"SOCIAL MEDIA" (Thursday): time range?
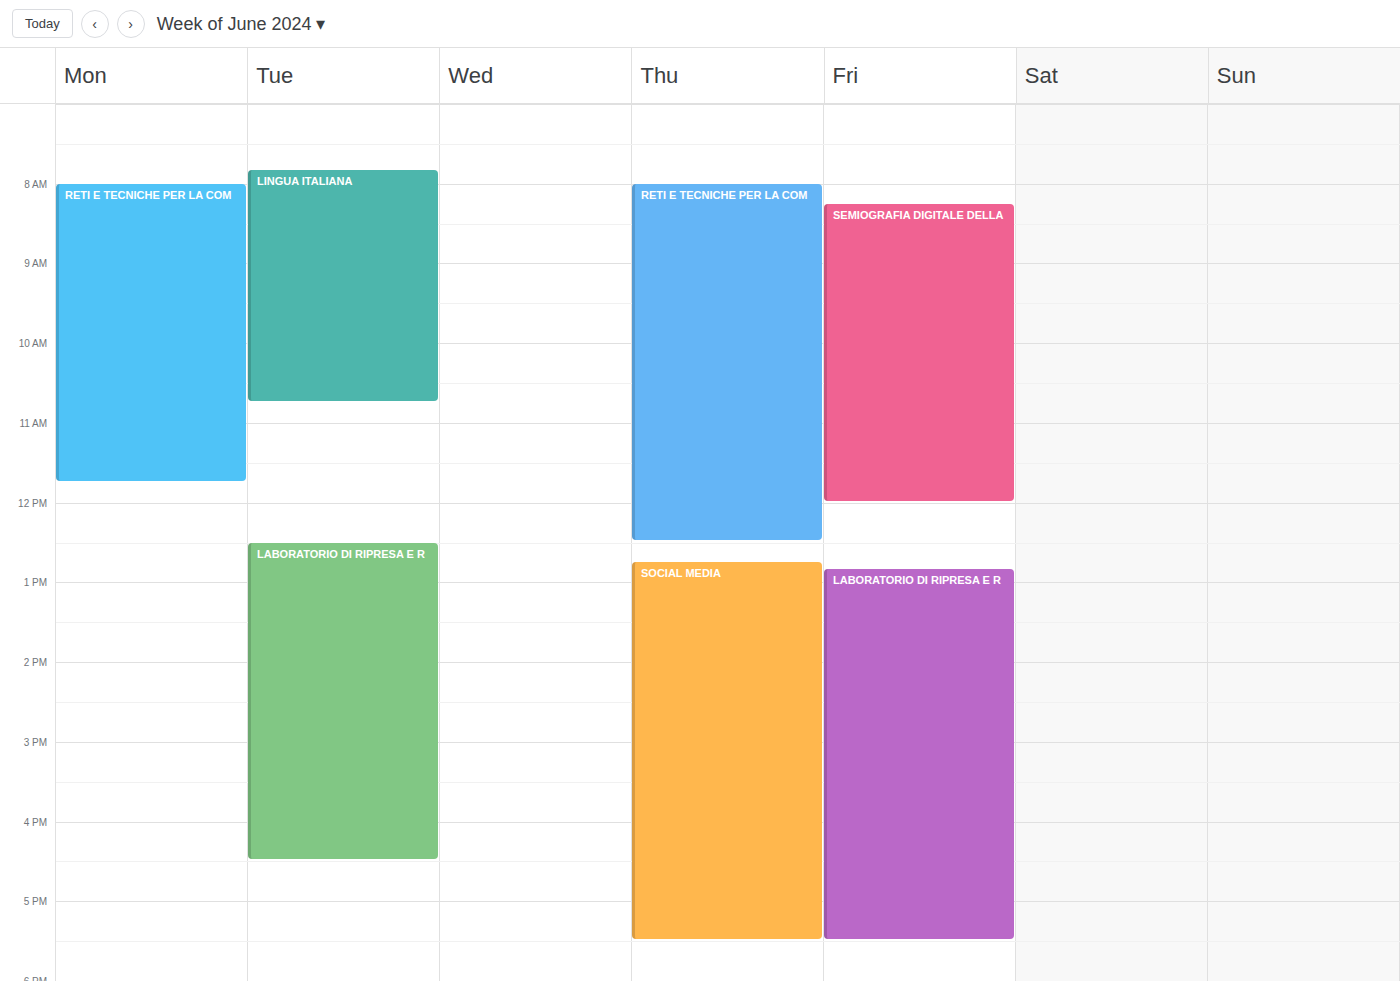
12:45 to 17:30